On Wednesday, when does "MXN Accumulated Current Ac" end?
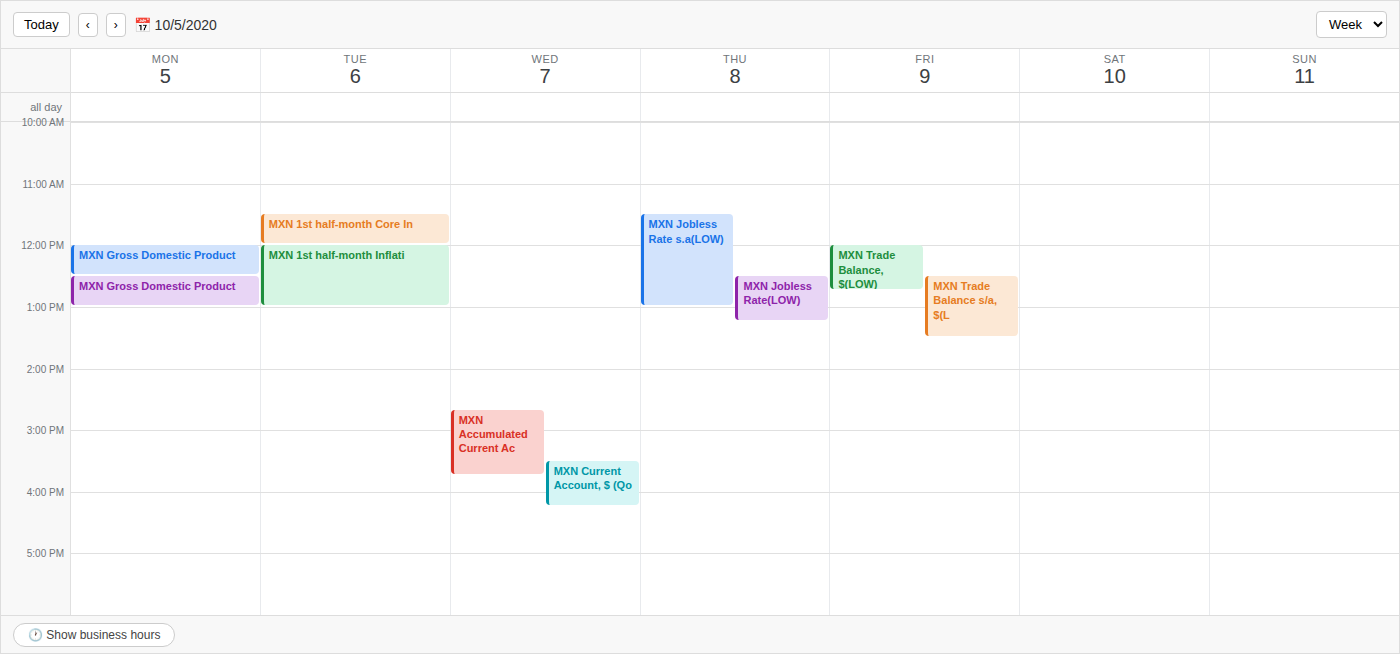
3:45 PM